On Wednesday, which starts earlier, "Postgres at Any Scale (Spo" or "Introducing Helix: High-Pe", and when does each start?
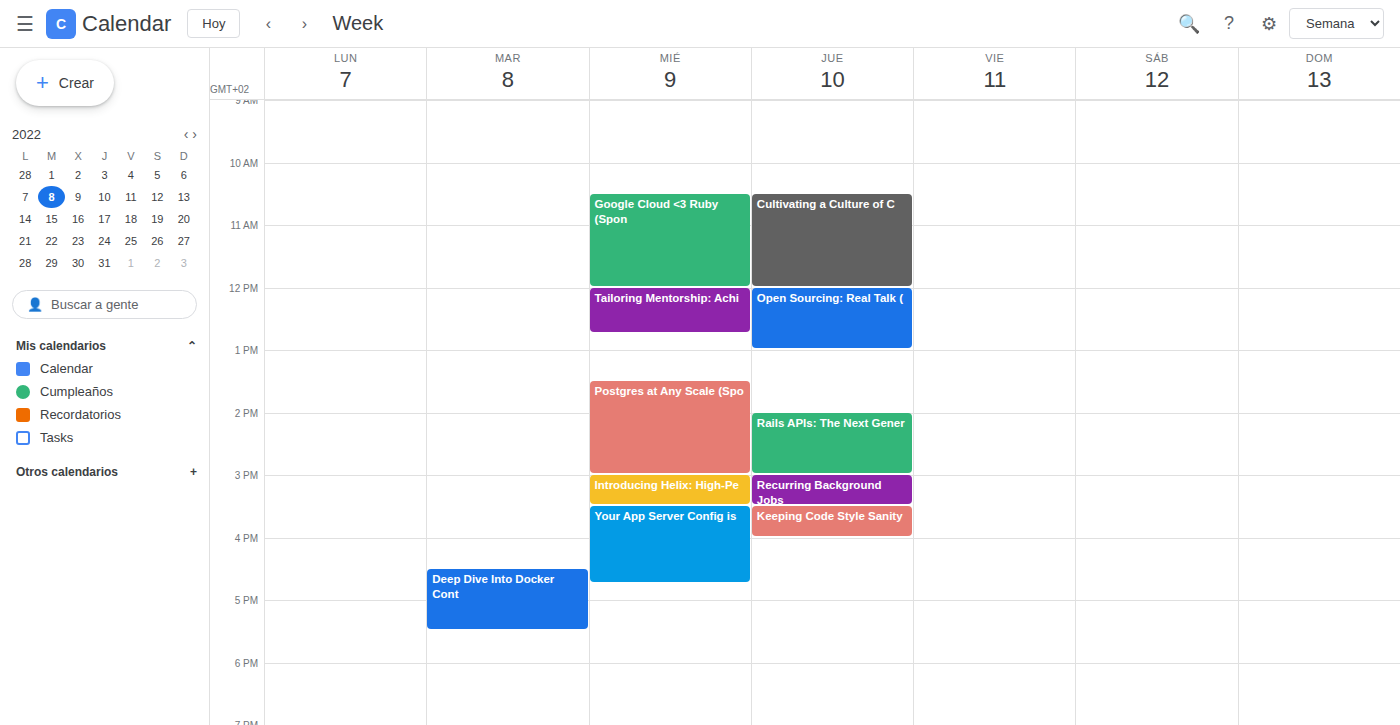
"Postgres at Any Scale (Spo" 1:30 PM; "Introducing Helix: High-Pe" 3:00 PM.